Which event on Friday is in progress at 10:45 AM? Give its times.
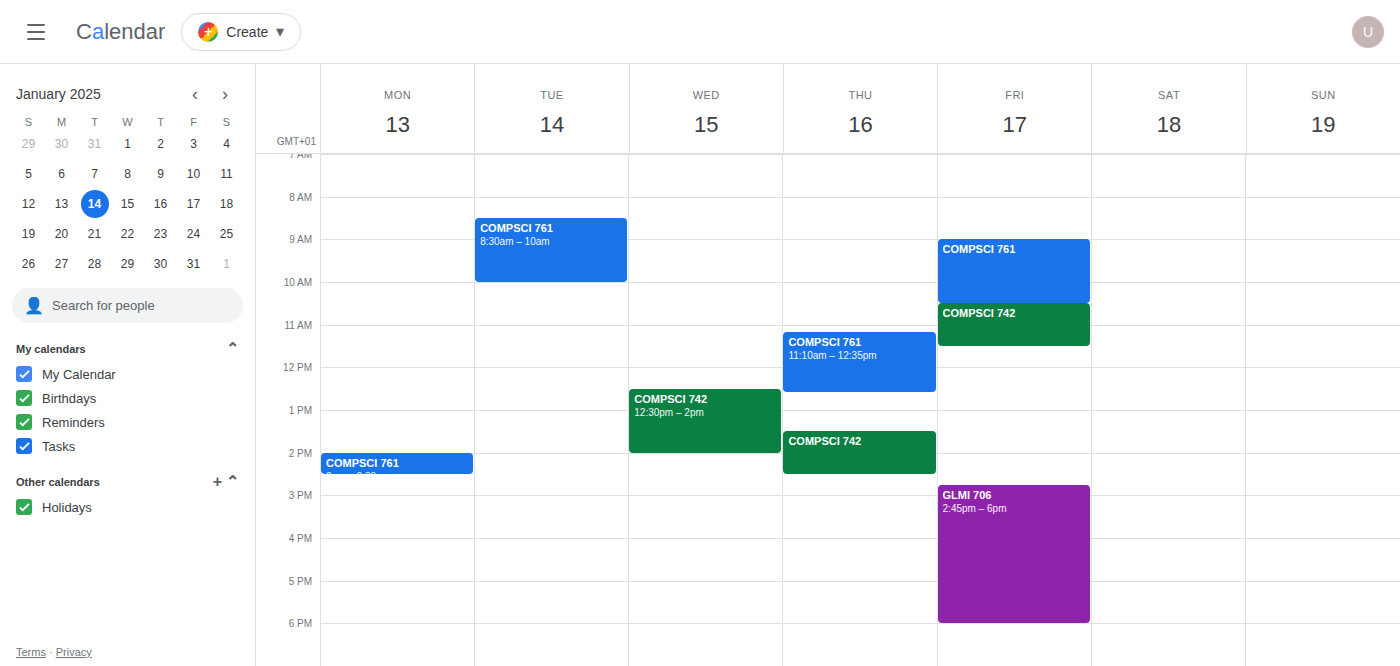
"COMPSCI 742", 10:30 AM to 11:30 AM